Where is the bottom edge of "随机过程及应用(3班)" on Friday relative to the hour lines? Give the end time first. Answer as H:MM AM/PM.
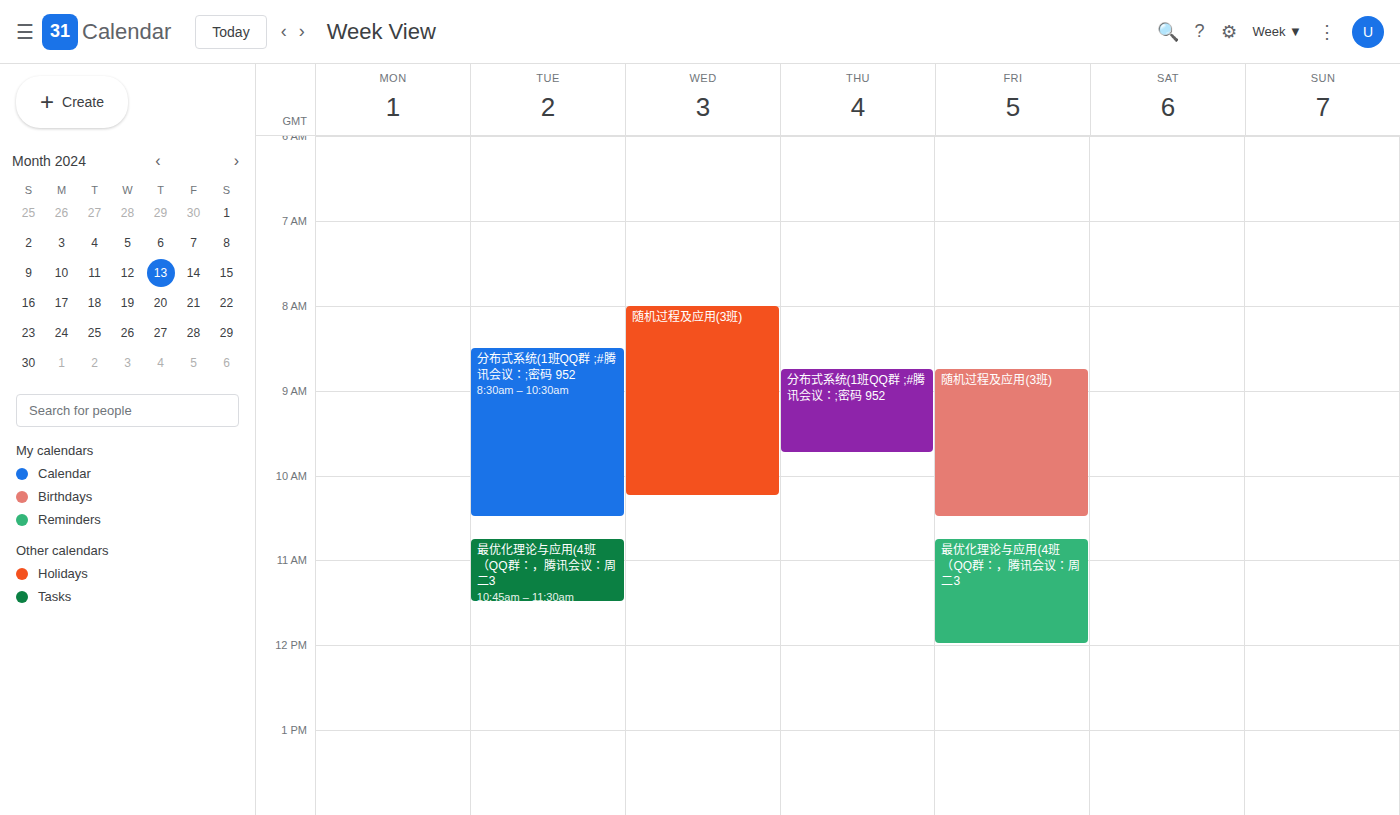
10:30 AM -- halfway between the 10 AM and 11 AM lines.